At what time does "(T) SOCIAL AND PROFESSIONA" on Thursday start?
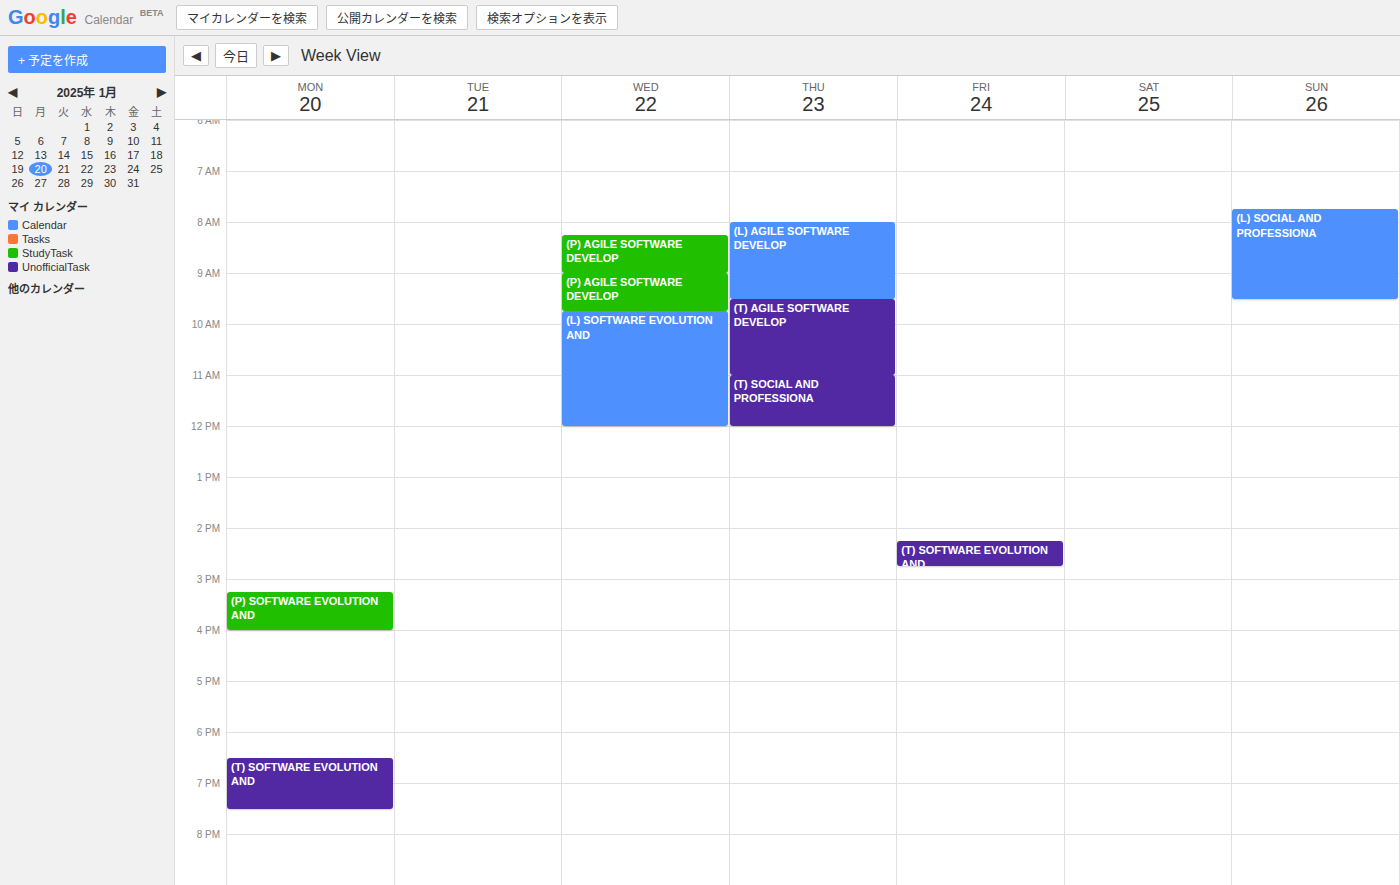
11:00 AM